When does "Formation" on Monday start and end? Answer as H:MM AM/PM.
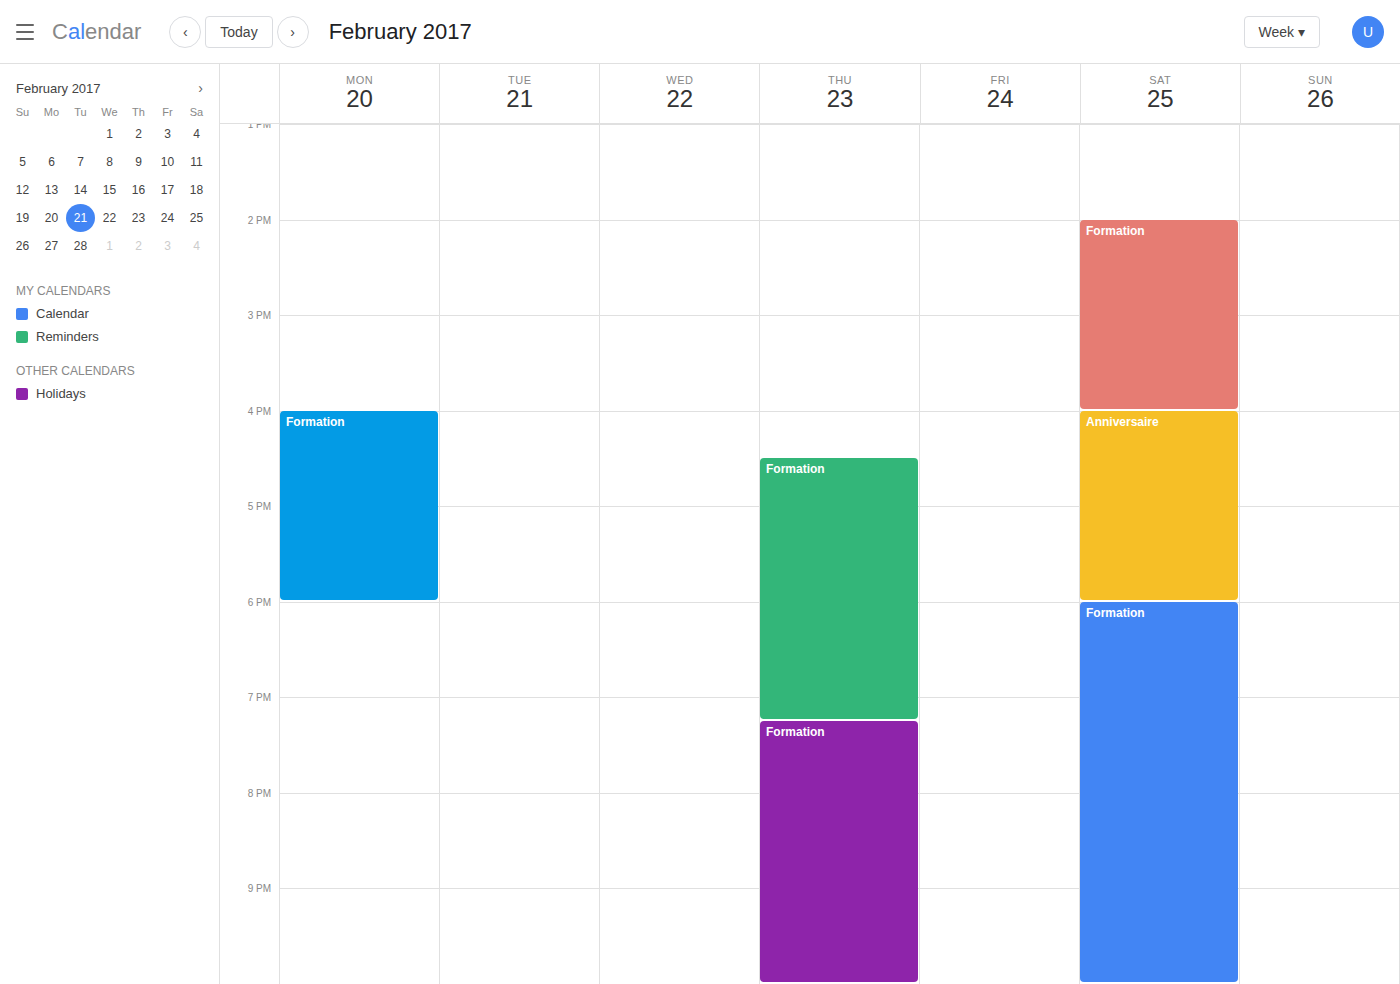
4:00 PM to 6:00 PM